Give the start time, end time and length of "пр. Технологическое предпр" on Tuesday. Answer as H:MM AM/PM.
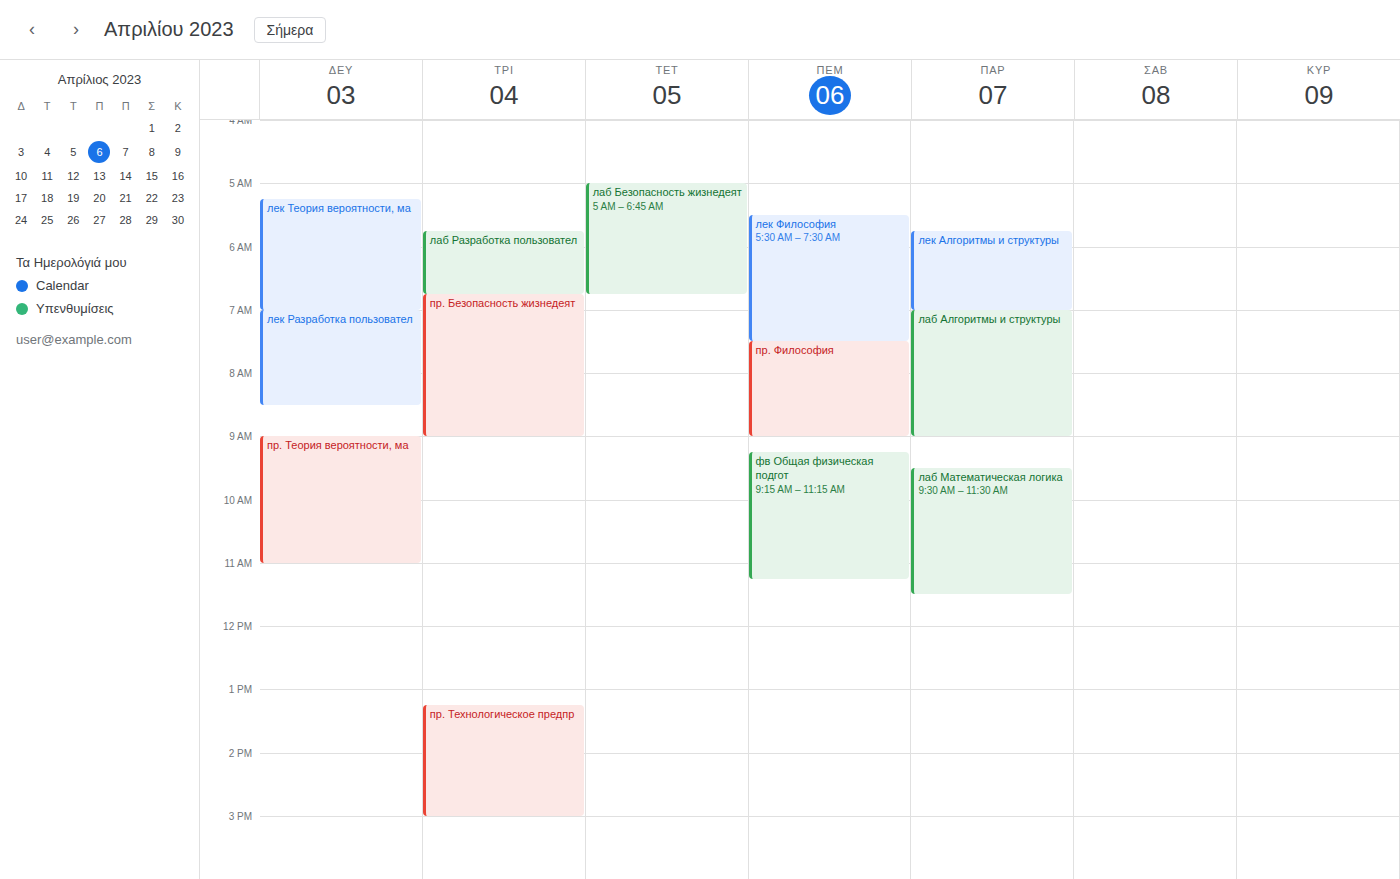
1:15 PM to 3:00 PM, 1 hour 45 minutes